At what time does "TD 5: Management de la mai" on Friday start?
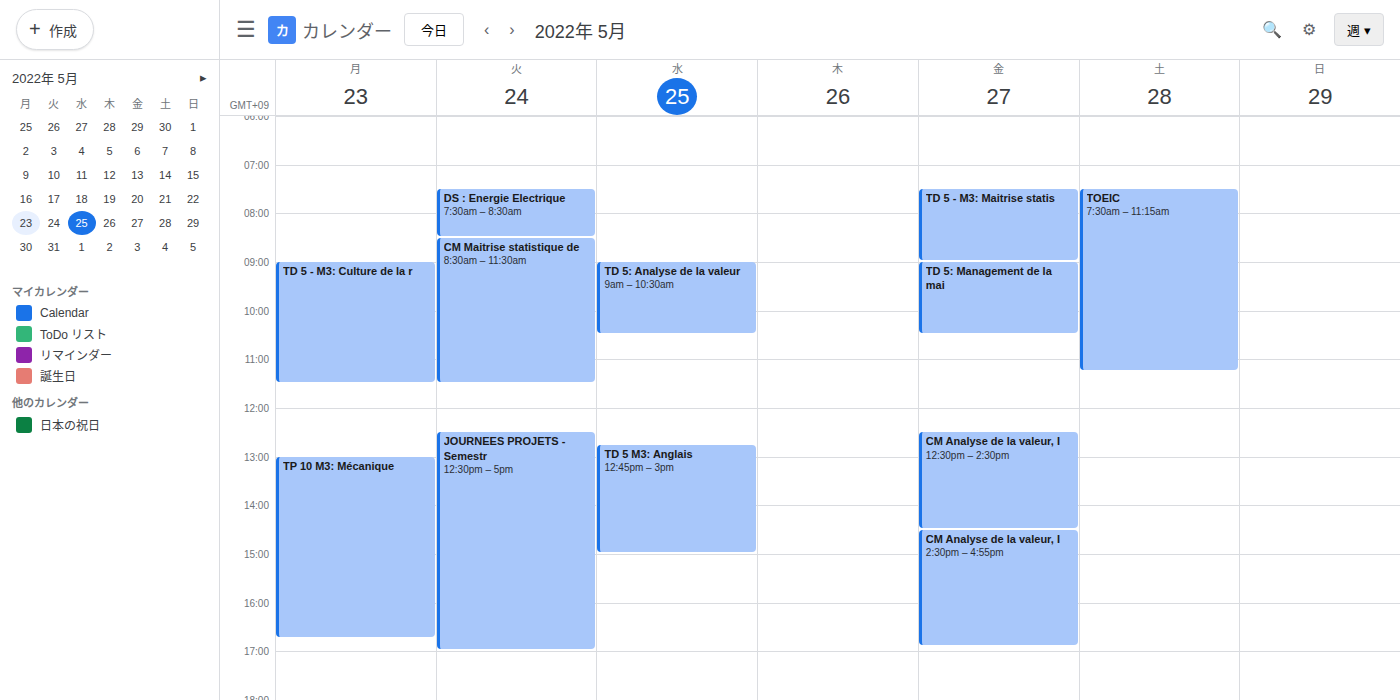
9:00 AM